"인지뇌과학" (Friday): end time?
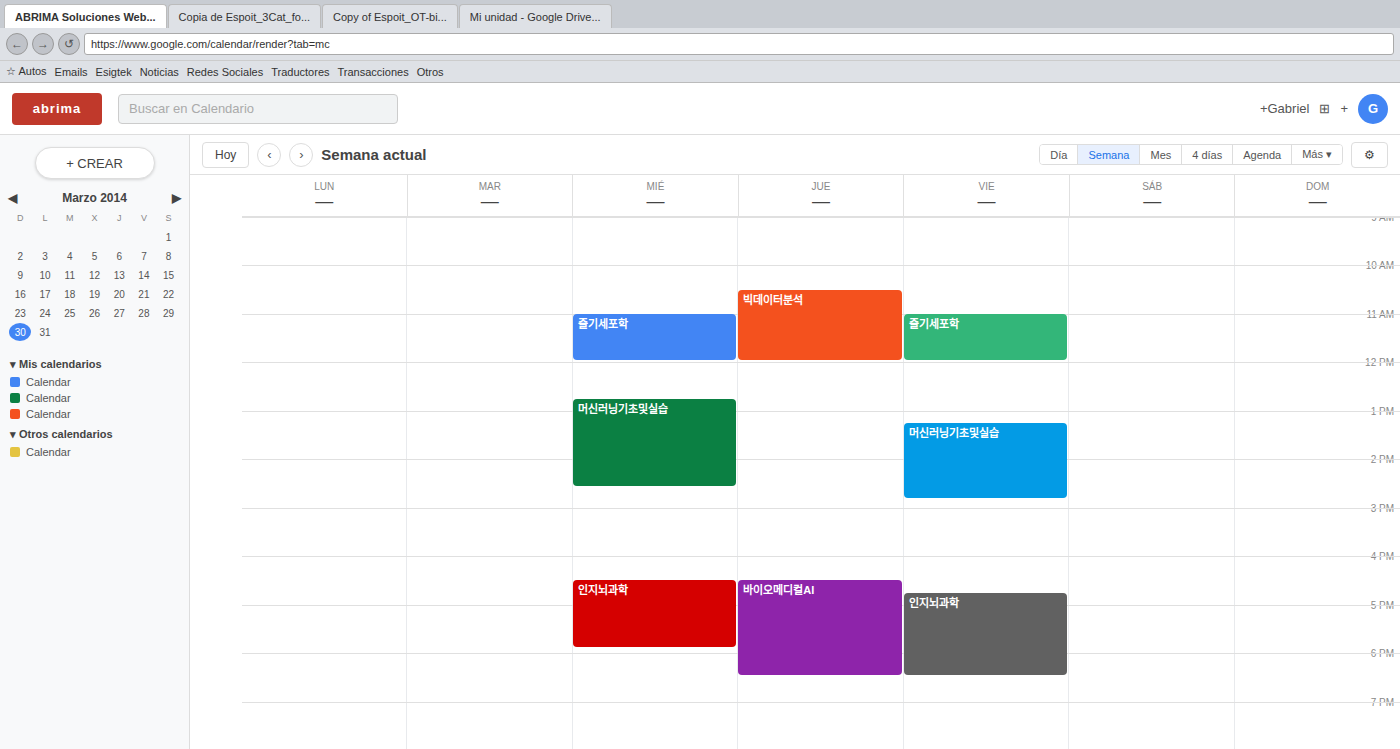
6:30 PM